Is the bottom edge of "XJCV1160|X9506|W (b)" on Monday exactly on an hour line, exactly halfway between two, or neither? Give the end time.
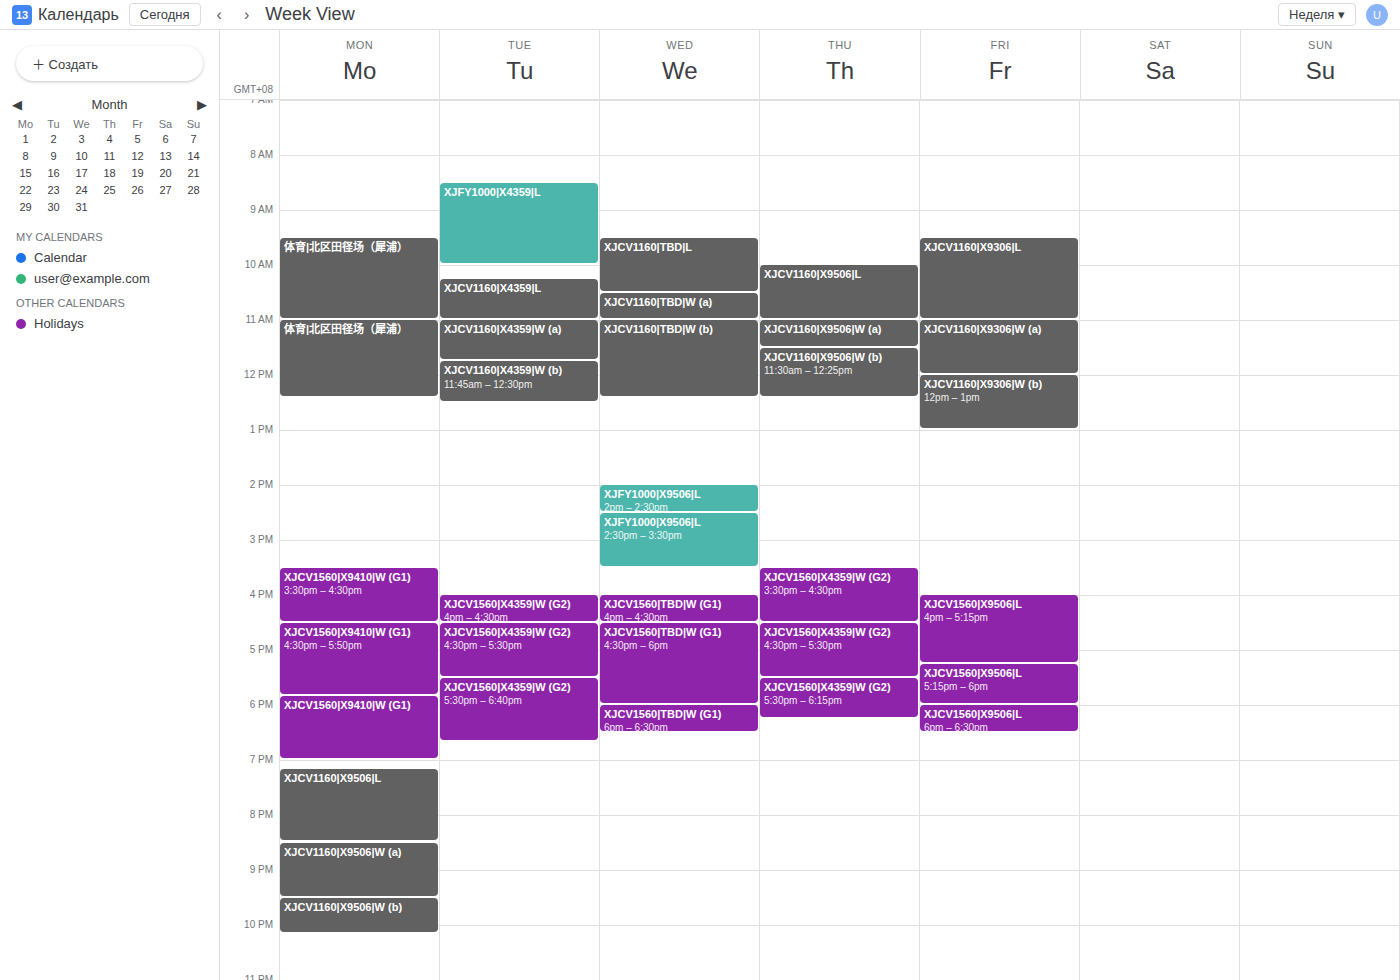
10:10 PM -- neither: 10 minutes below the 10 PM line and 50 minutes above the 11 PM line.